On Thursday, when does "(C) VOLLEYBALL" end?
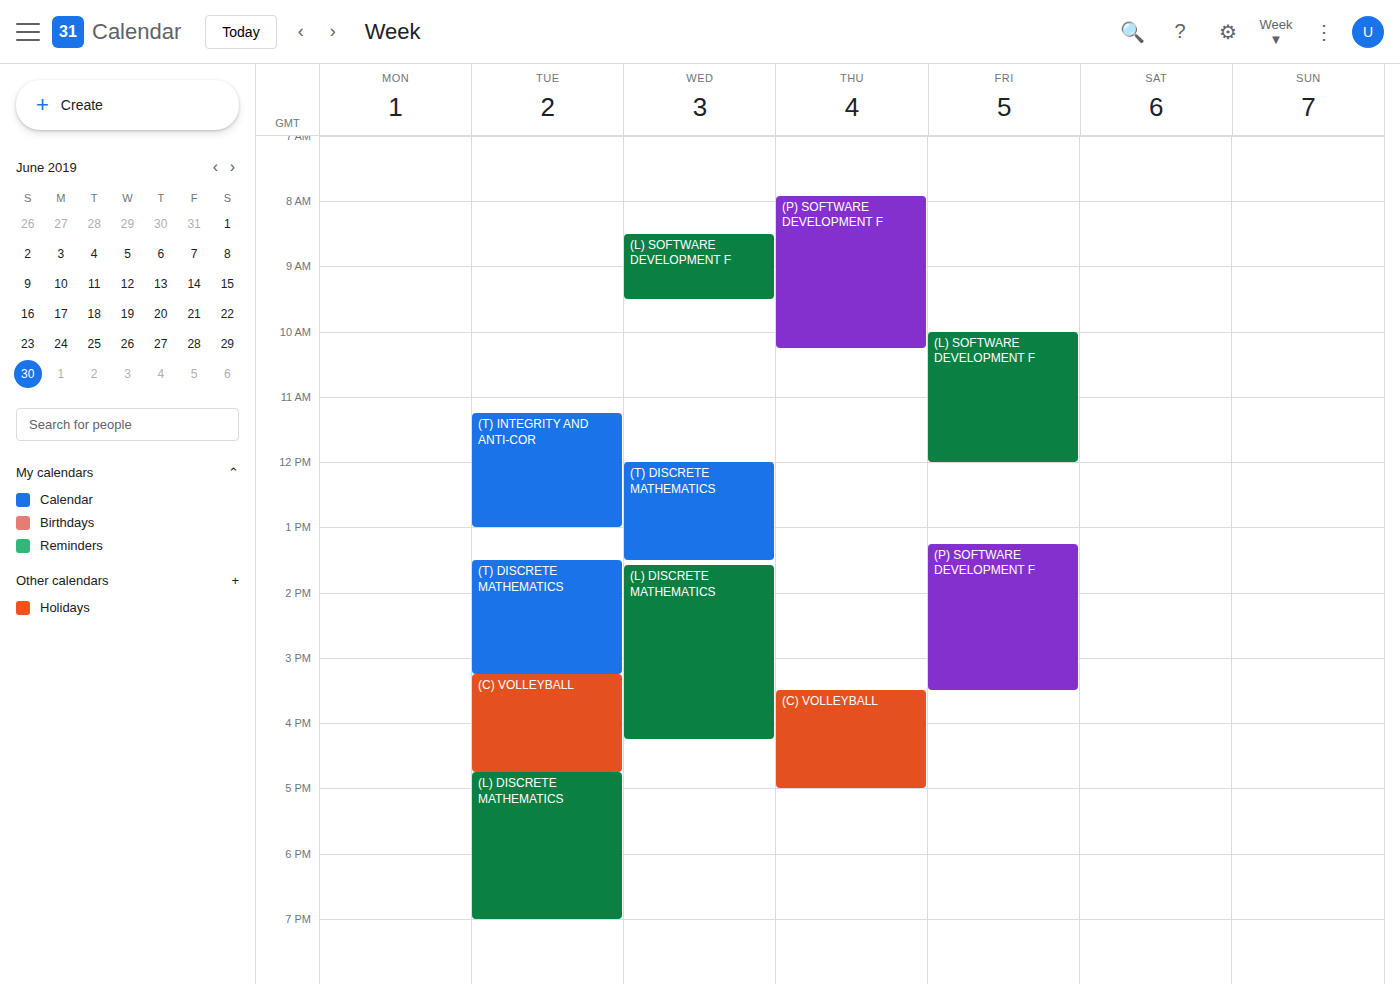
5:00 PM